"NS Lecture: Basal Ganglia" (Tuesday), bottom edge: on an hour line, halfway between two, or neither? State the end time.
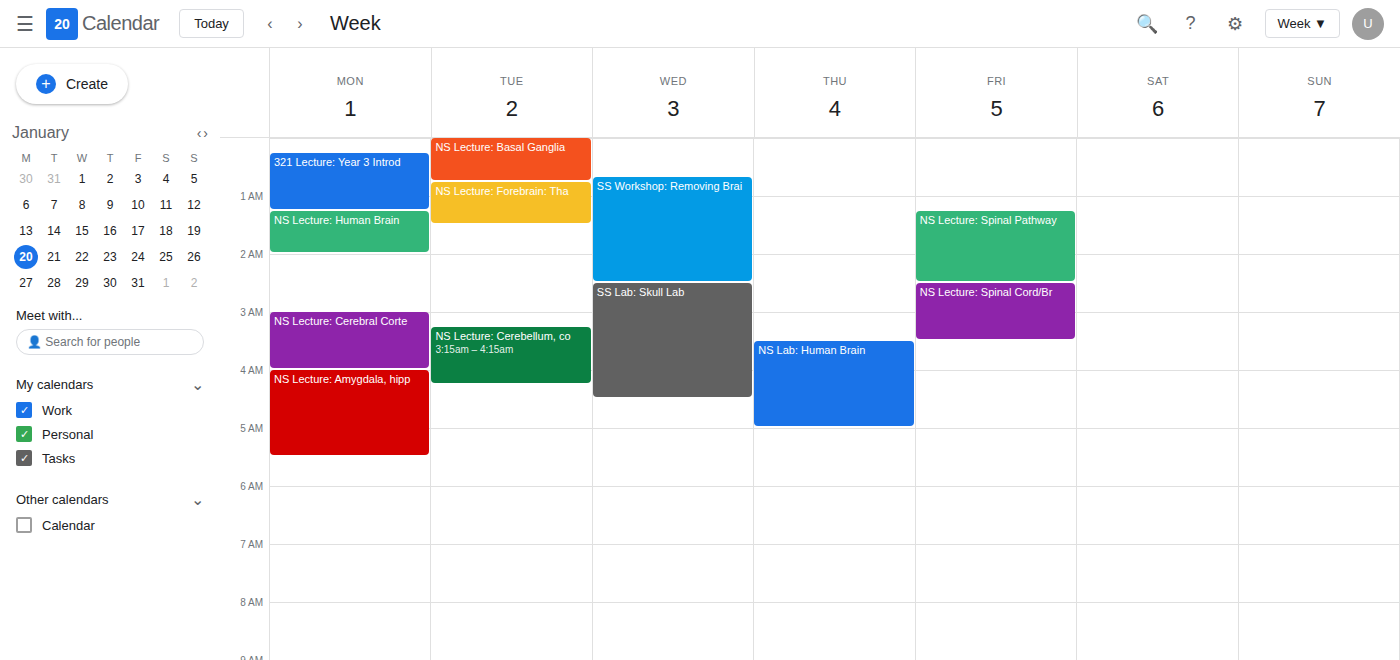
12:45 AM -- neither: three quarters of the way from the 12 AM line to the 1 AM line.